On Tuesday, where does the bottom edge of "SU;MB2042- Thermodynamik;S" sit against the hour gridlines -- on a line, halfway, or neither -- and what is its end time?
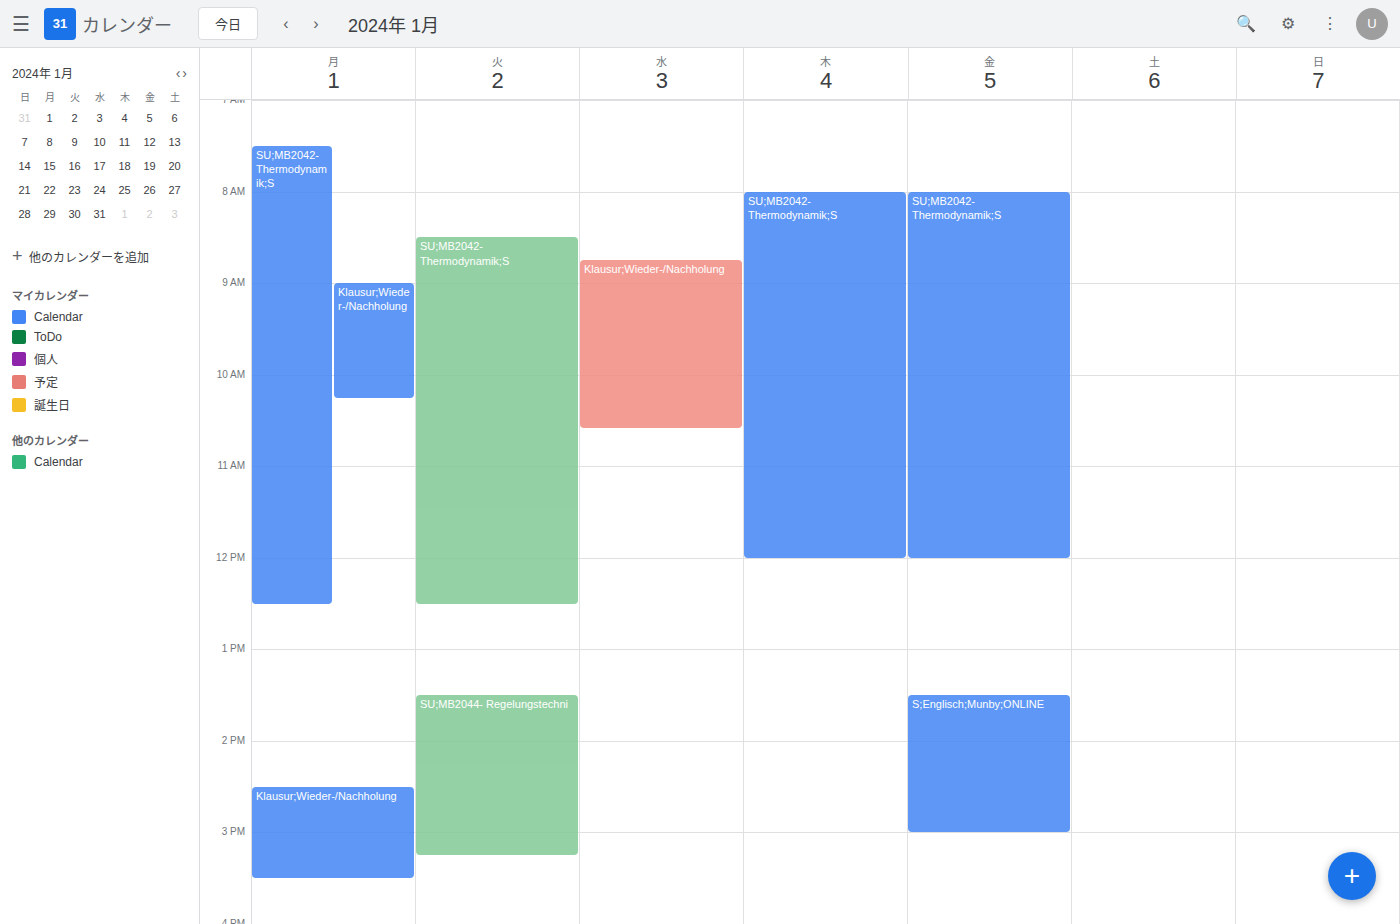
12:30 PM -- halfway between the 12 PM and 1 PM lines.